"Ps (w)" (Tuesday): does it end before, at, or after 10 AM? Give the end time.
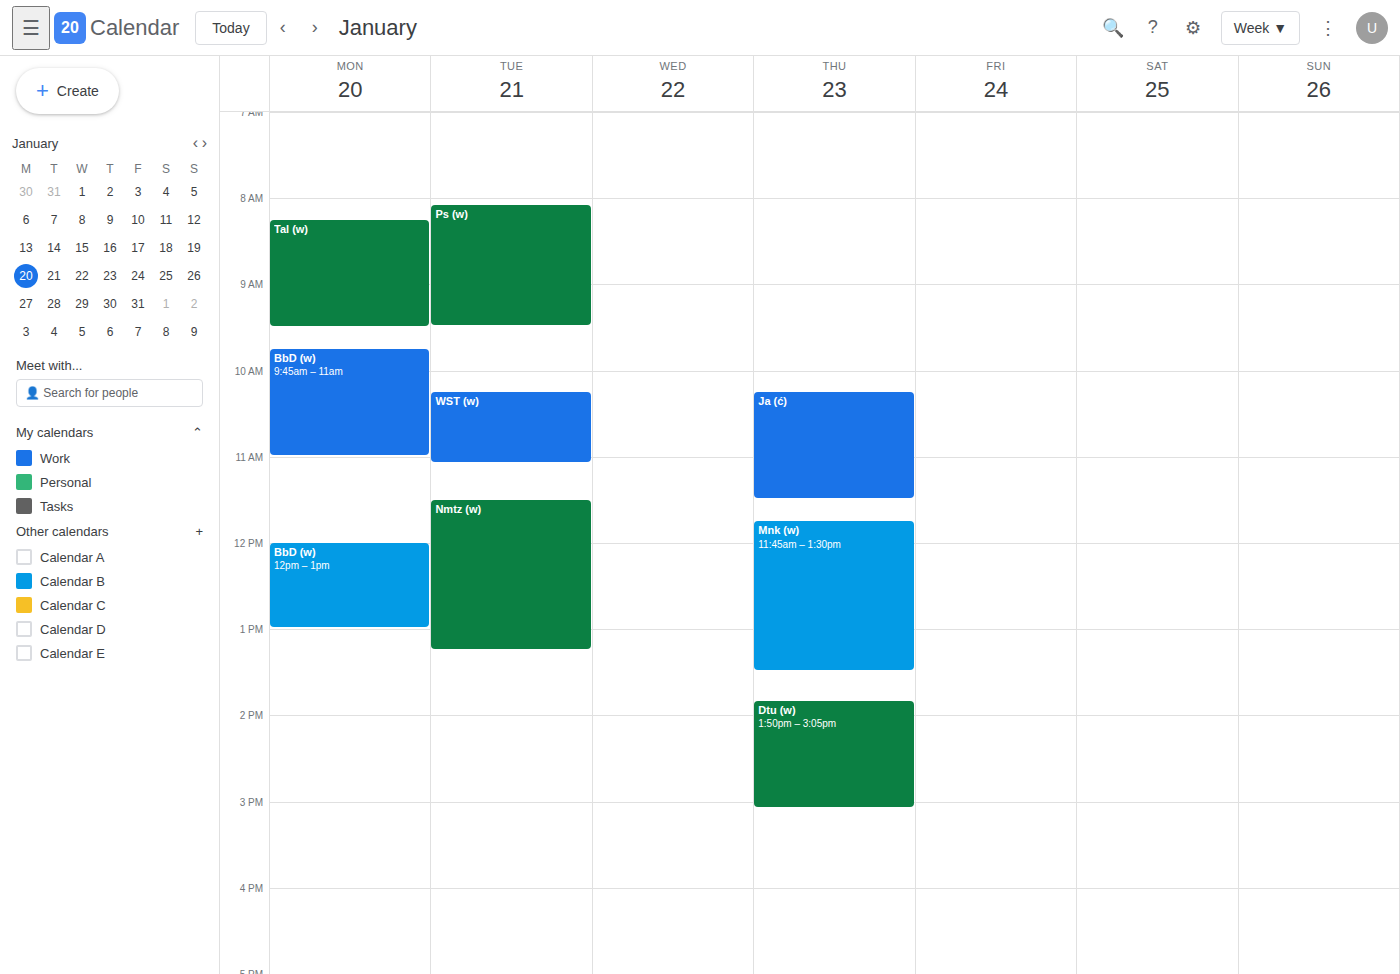
9:30 AM -- before 10 AM, 30 minutes above the 10 AM line.